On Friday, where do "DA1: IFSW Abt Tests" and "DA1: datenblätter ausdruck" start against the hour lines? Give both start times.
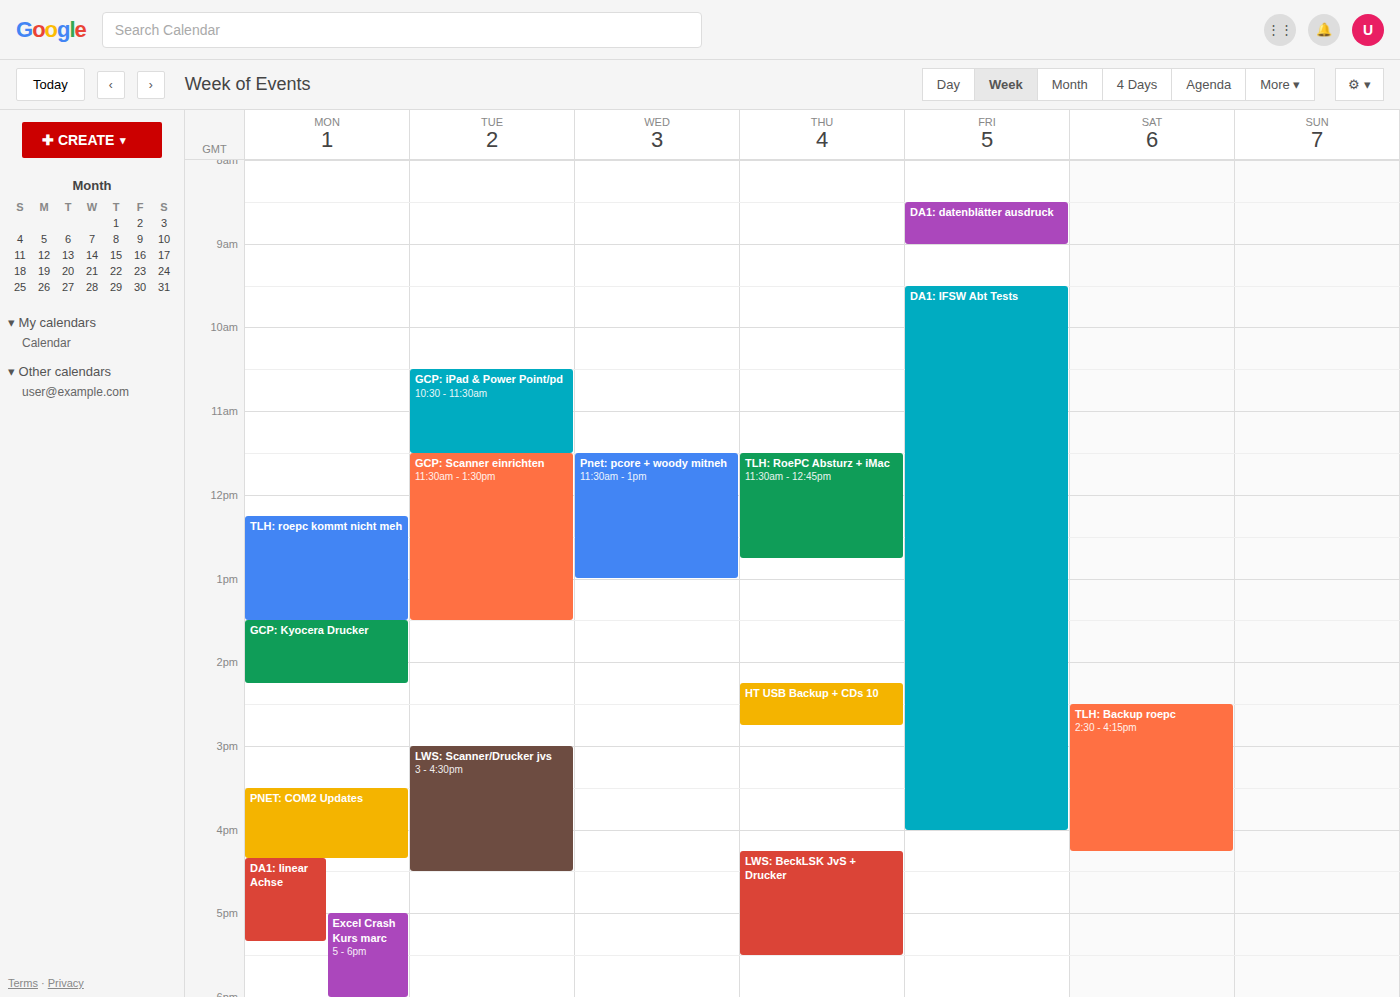
"DA1: IFSW Abt Tests": 9:30 AM, halfway between the 9 AM and 10 AM lines. "DA1: datenblätter ausdruck": 8:30 AM, halfway between the 8 AM and 9 AM lines.